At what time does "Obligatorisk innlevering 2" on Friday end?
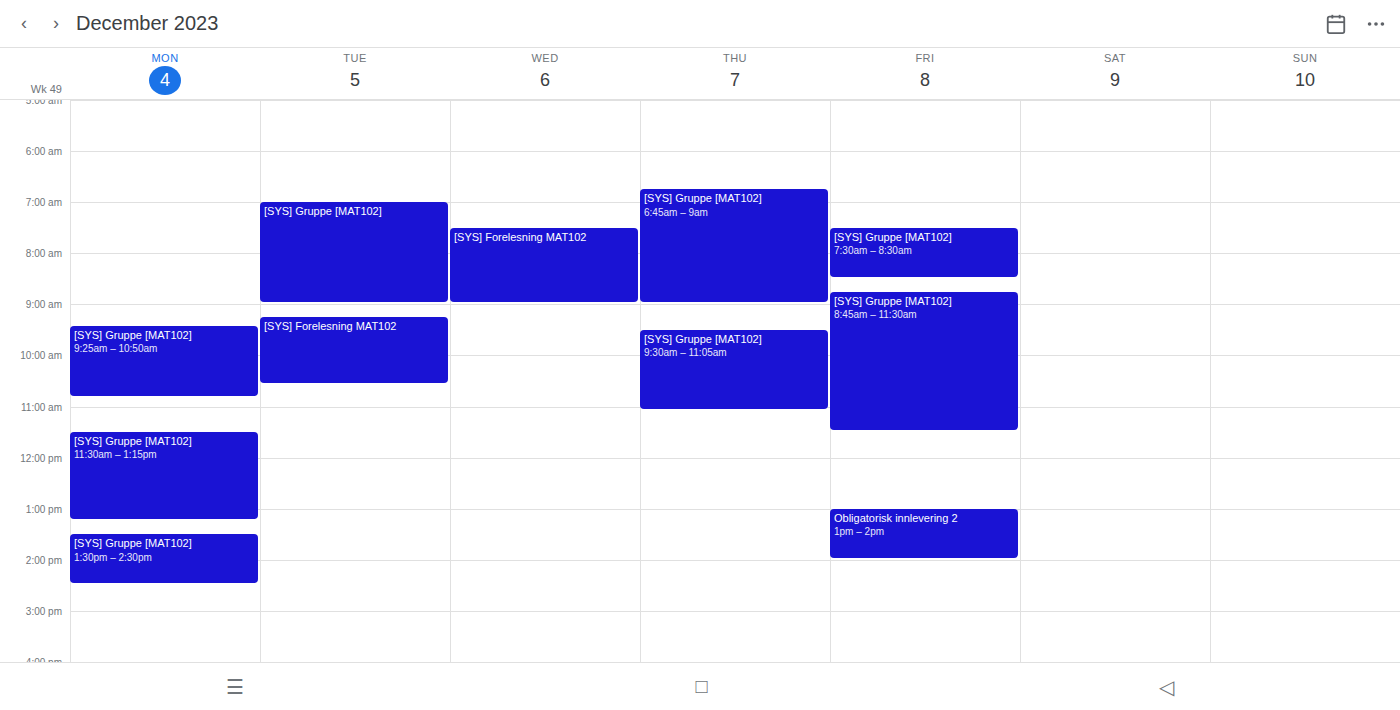
2:00 PM